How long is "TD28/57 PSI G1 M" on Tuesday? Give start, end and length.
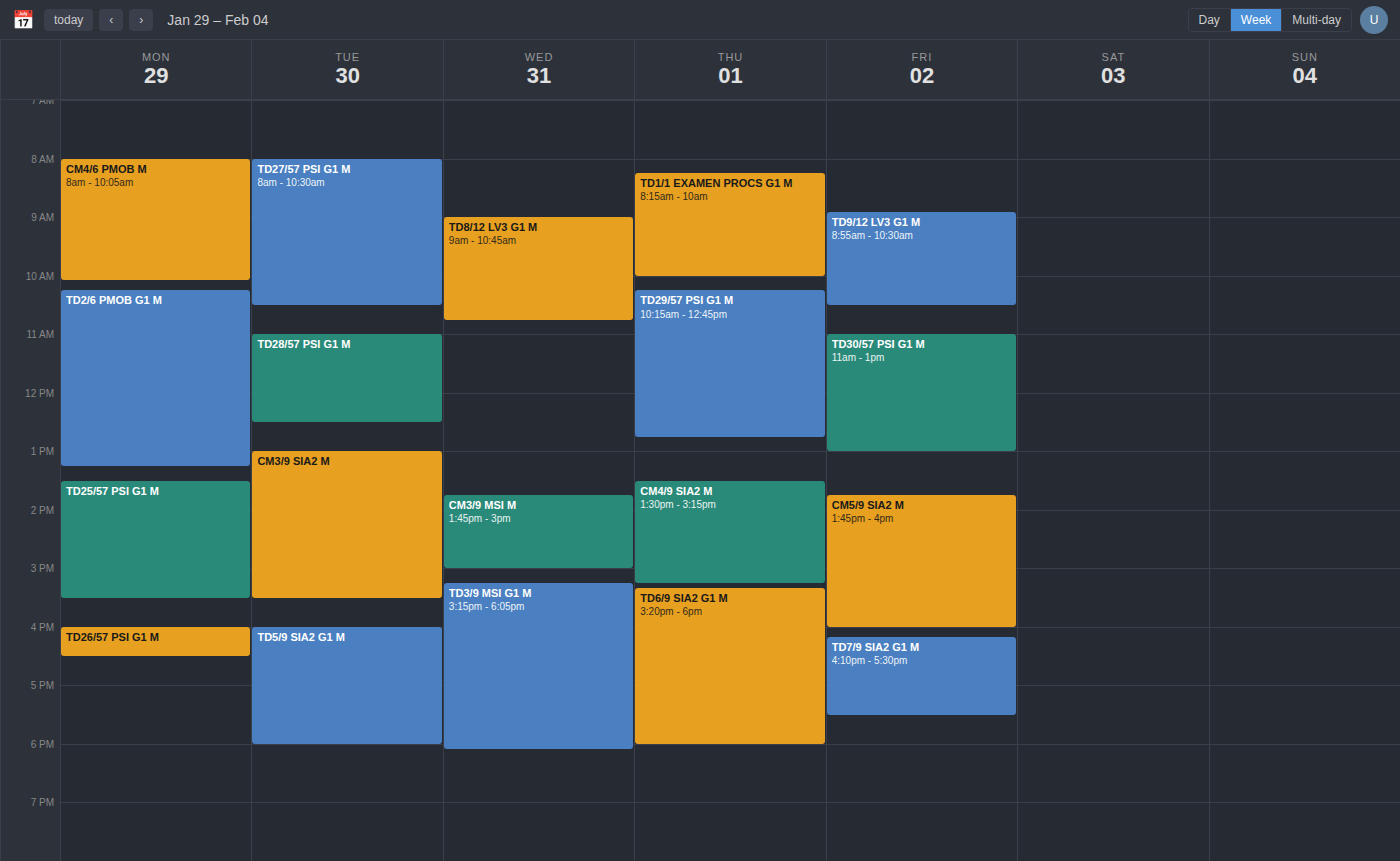
11:00 AM to 12:30 PM, 1 hour 30 minutes